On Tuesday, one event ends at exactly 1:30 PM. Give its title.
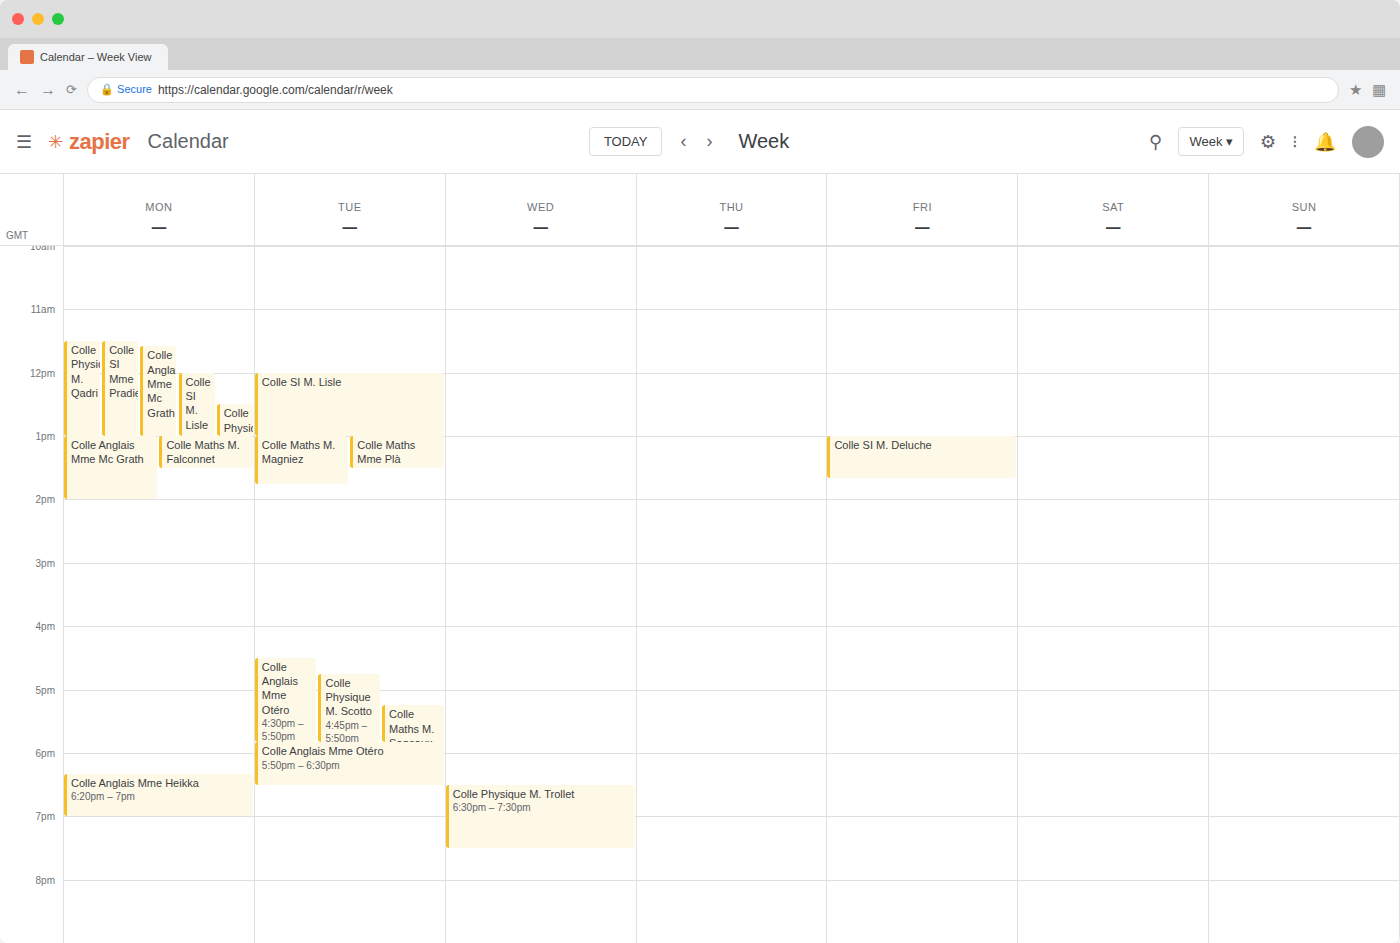
"Colle Maths Mme Plà"